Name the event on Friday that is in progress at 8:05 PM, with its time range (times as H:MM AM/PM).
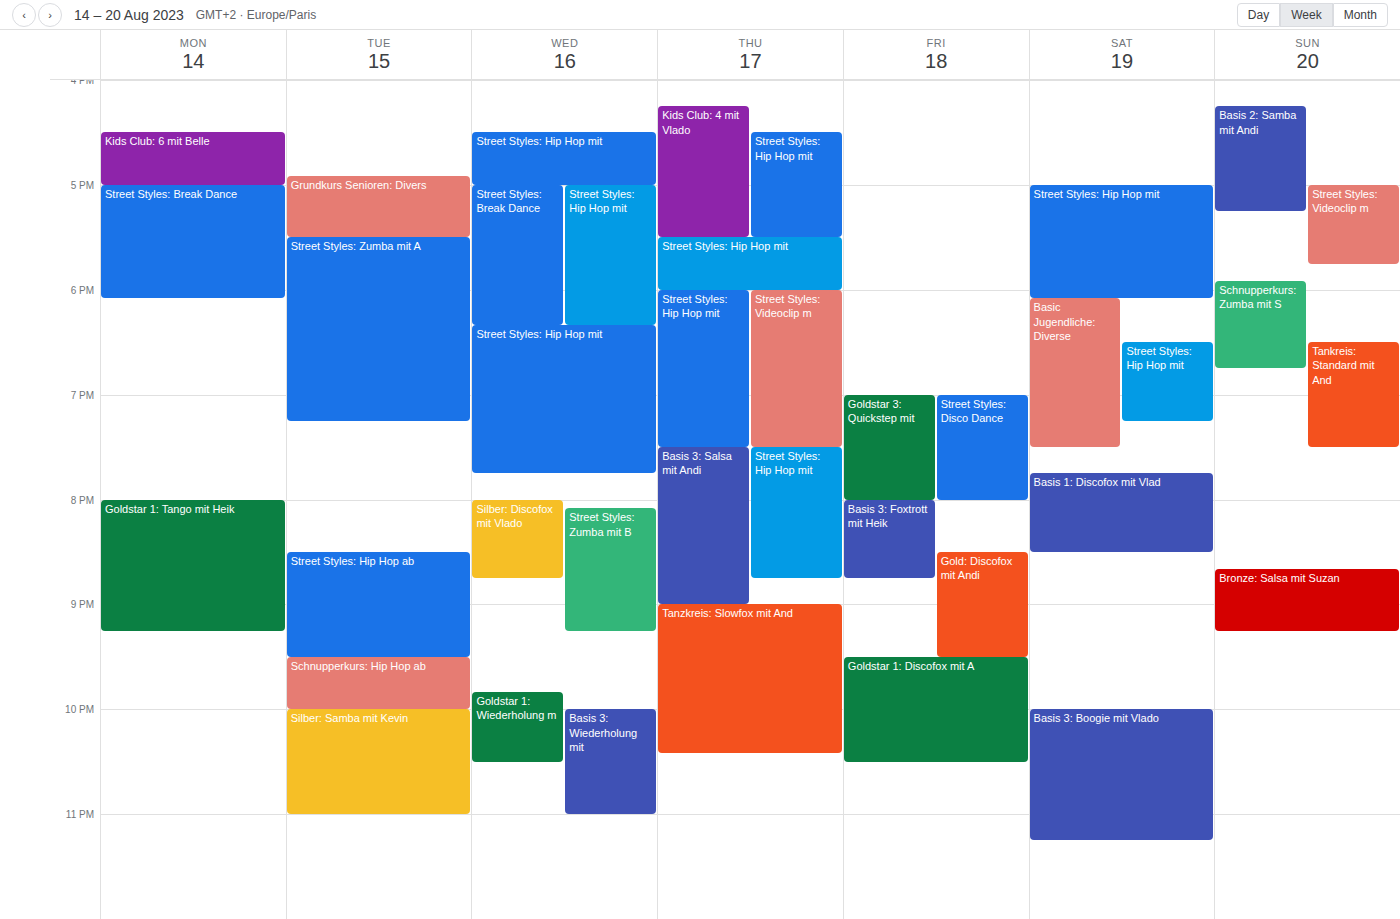
"Basis 3: Foxtrott mit Heik", 8:00 PM to 8:45 PM